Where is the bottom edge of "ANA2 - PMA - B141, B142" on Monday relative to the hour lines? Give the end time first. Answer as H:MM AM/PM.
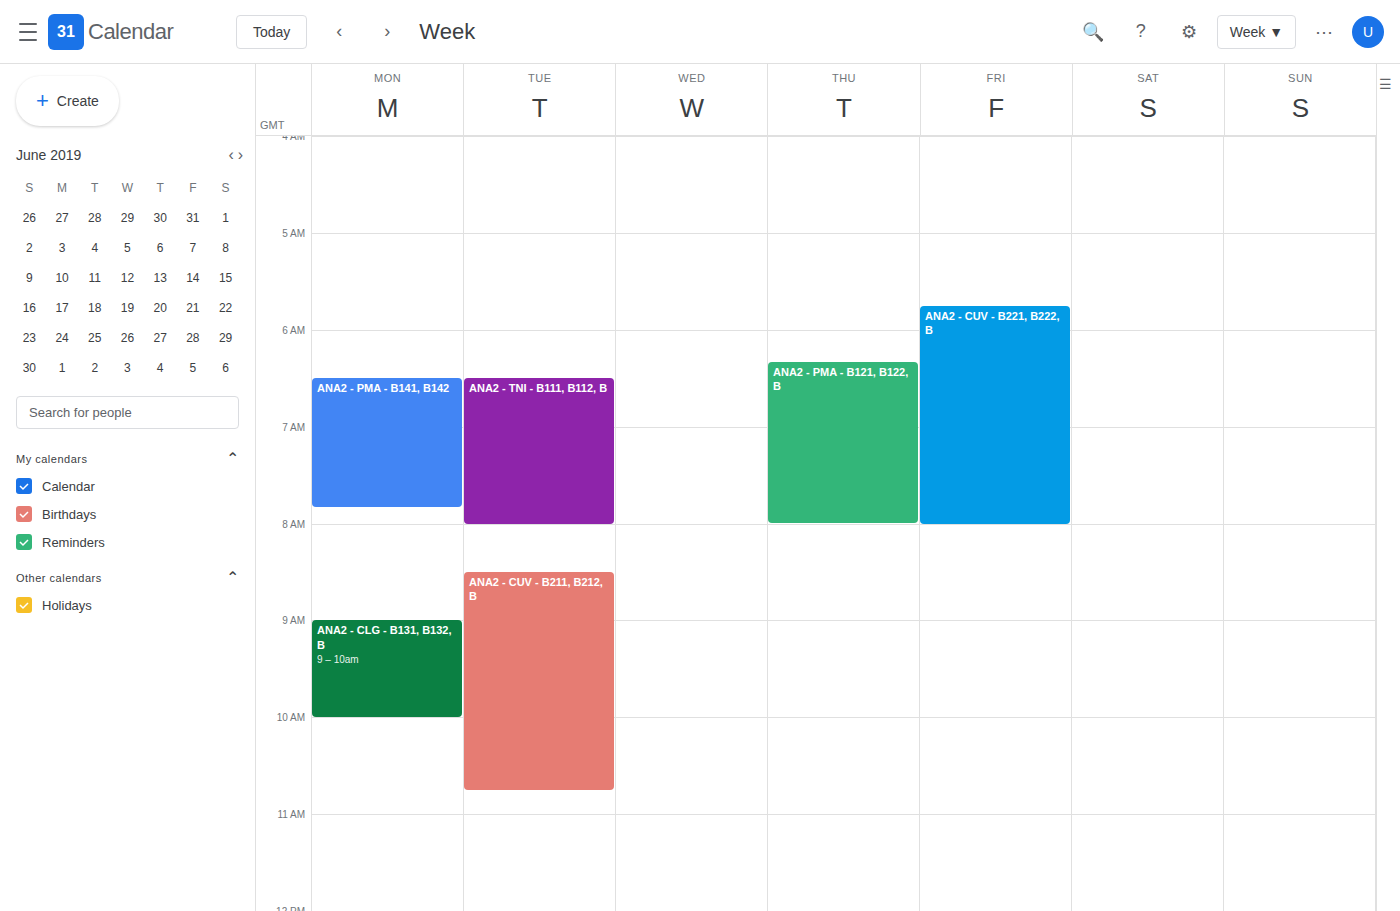
7:50 AM -- neither: 50 minutes below the 7 AM line and 10 minutes above the 8 AM line.